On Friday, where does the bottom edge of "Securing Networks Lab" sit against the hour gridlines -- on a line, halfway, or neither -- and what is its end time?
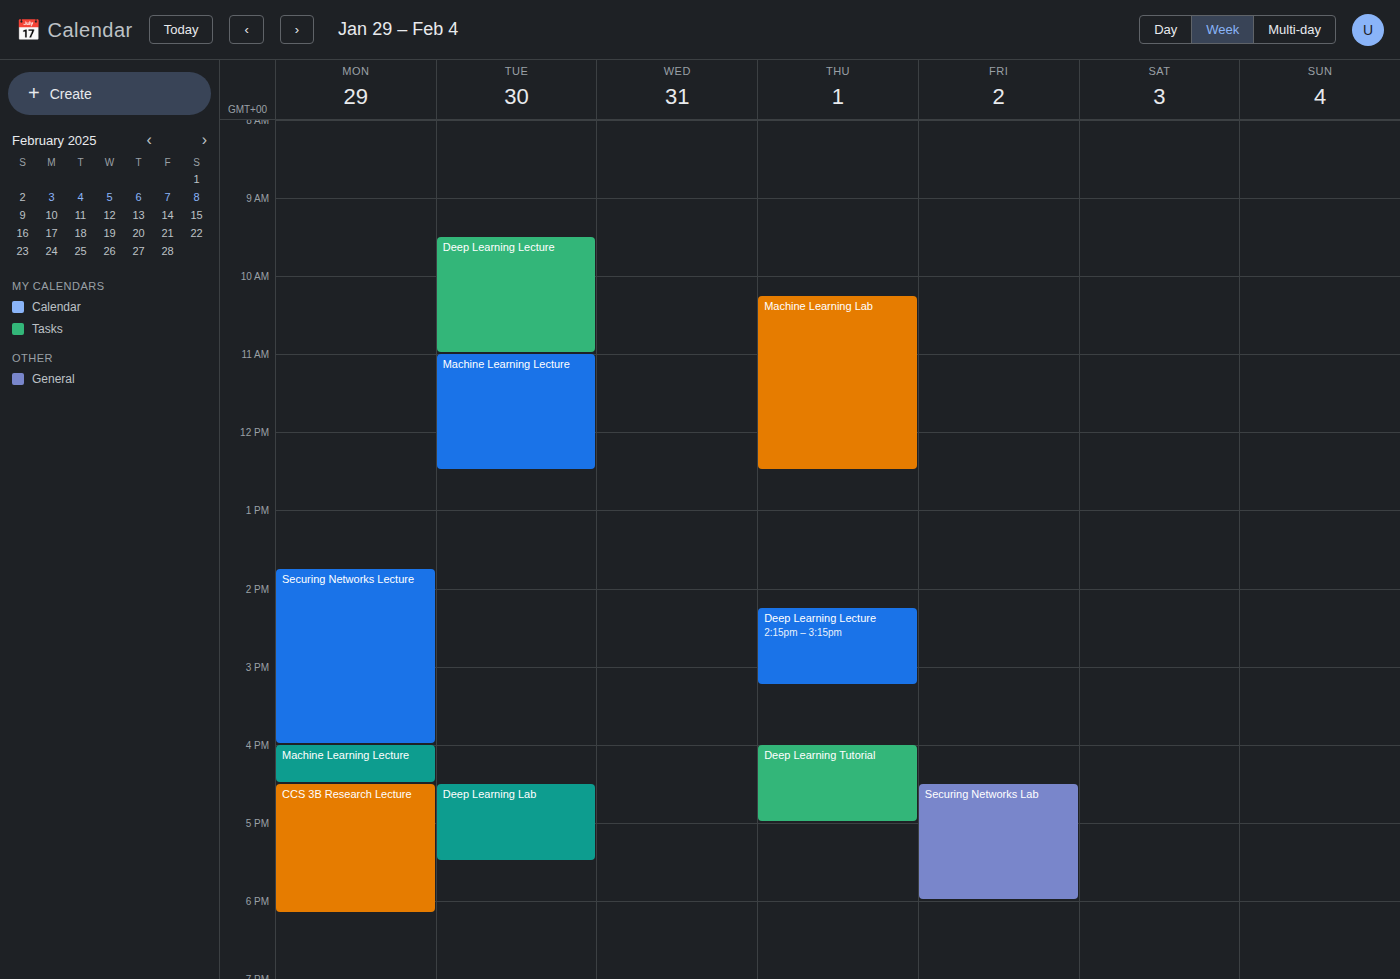
6:00 PM -- exactly on the 6 PM line.